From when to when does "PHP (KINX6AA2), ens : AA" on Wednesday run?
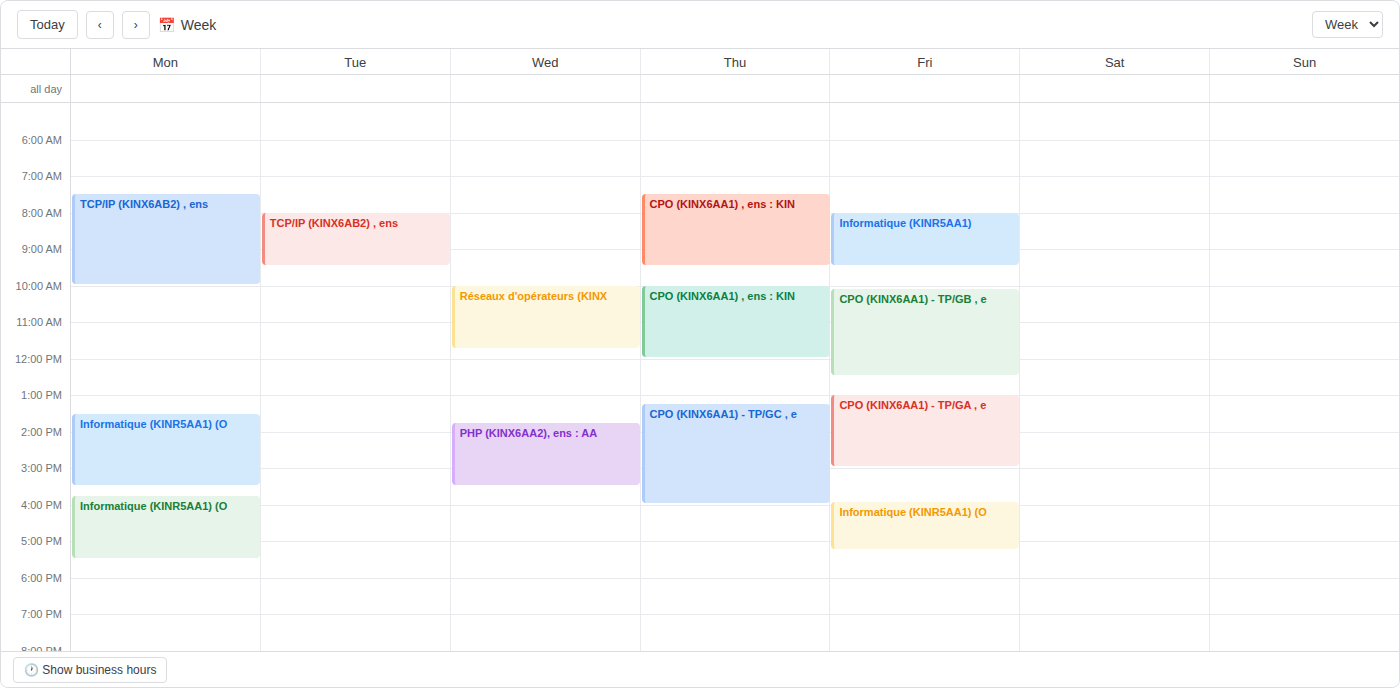
1:45 PM to 3:30 PM